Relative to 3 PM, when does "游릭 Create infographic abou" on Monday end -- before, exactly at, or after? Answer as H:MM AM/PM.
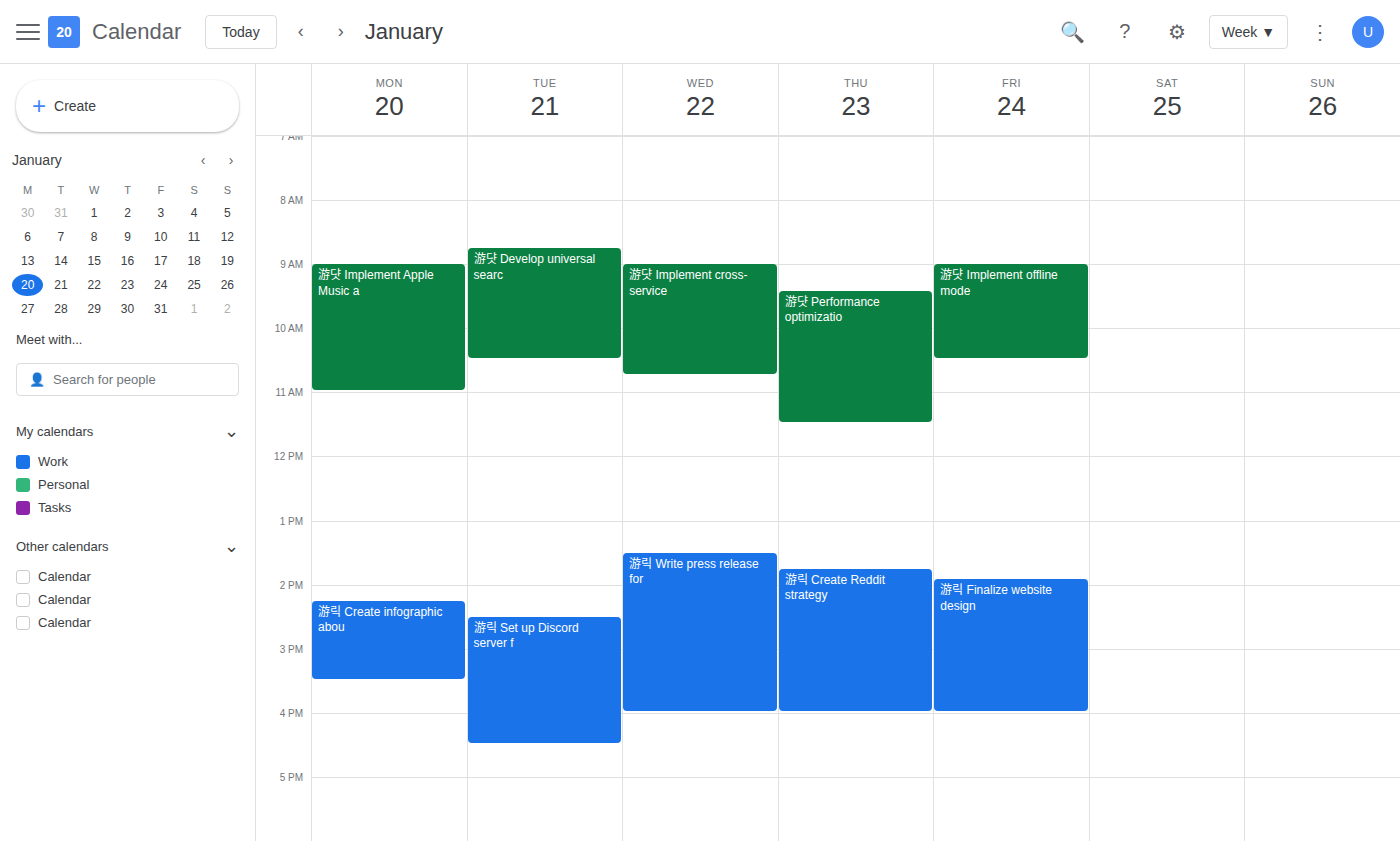
3:30 PM -- after 3 PM, 30 minutes below the 3 PM line.